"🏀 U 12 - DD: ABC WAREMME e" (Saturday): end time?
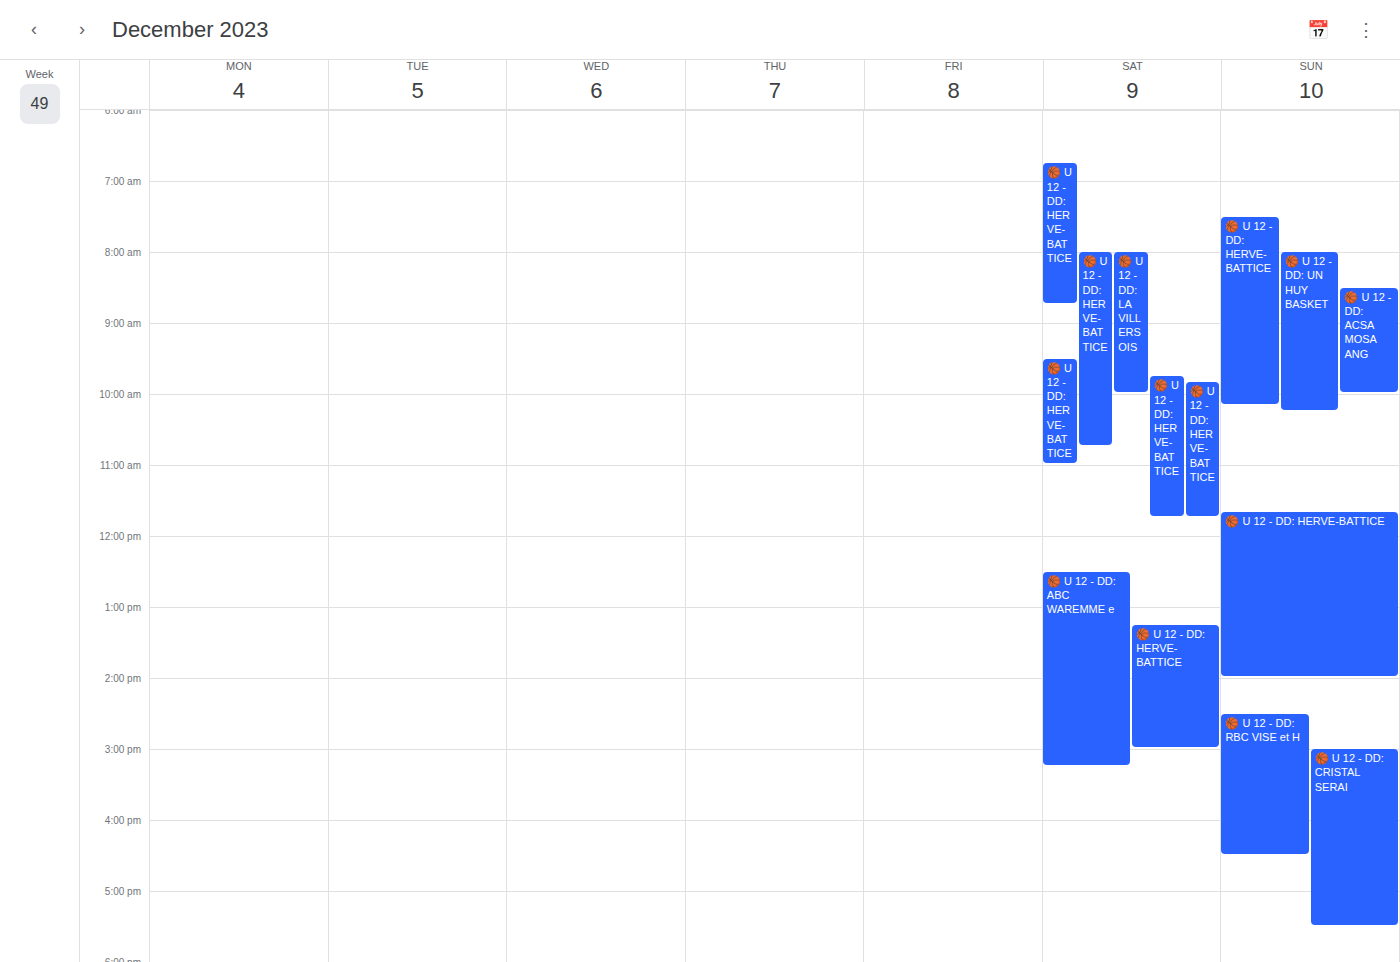
3:15 PM